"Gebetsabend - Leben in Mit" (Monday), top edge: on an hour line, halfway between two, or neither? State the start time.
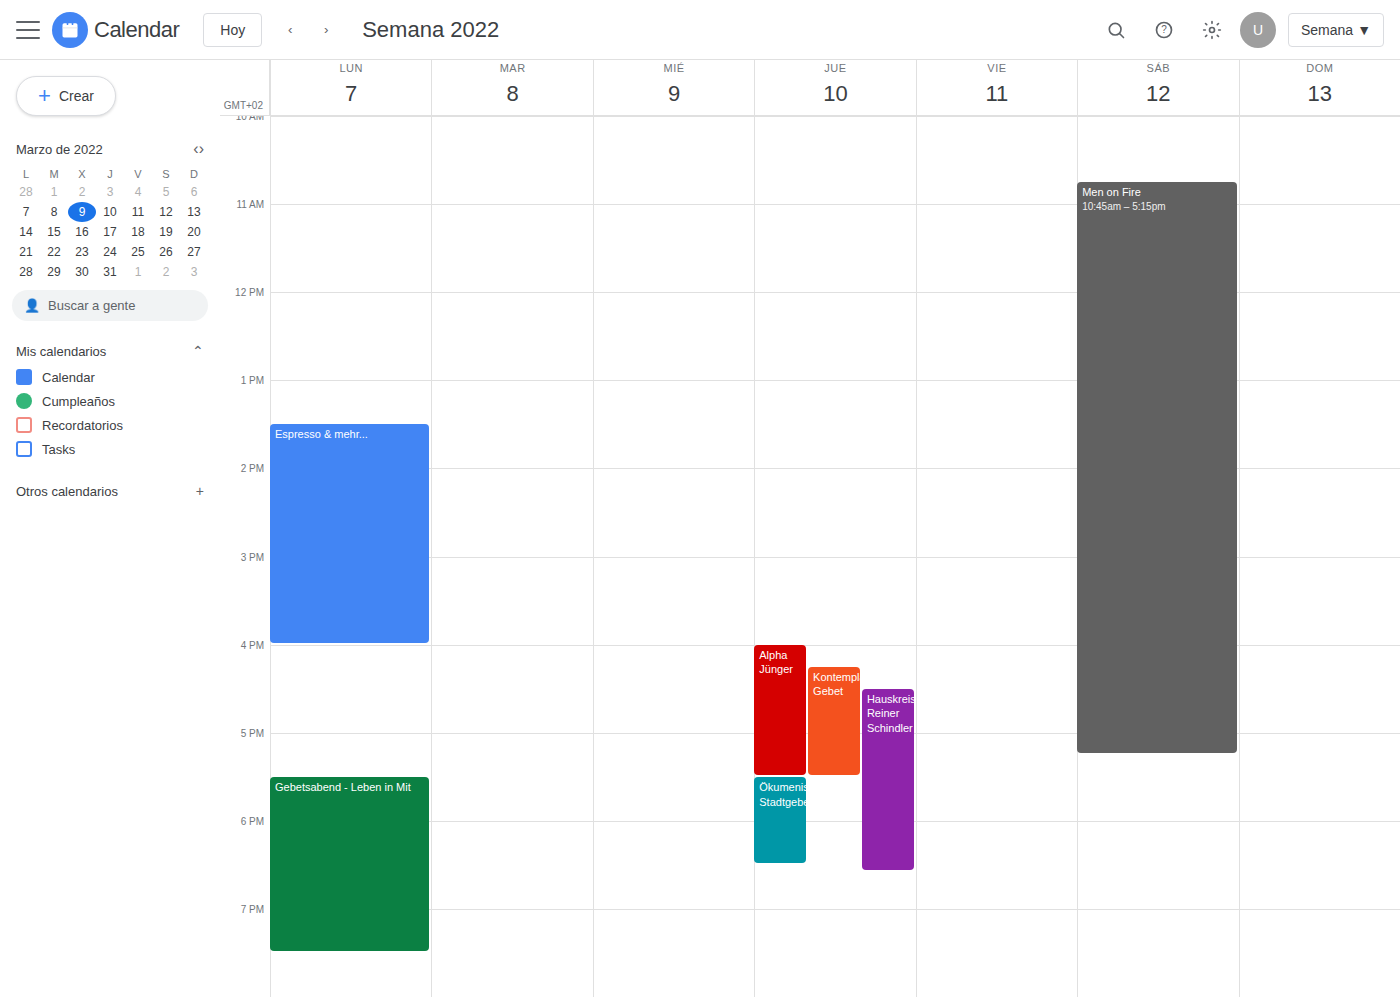
5:30 PM -- halfway between the 5 PM and 6 PM lines.